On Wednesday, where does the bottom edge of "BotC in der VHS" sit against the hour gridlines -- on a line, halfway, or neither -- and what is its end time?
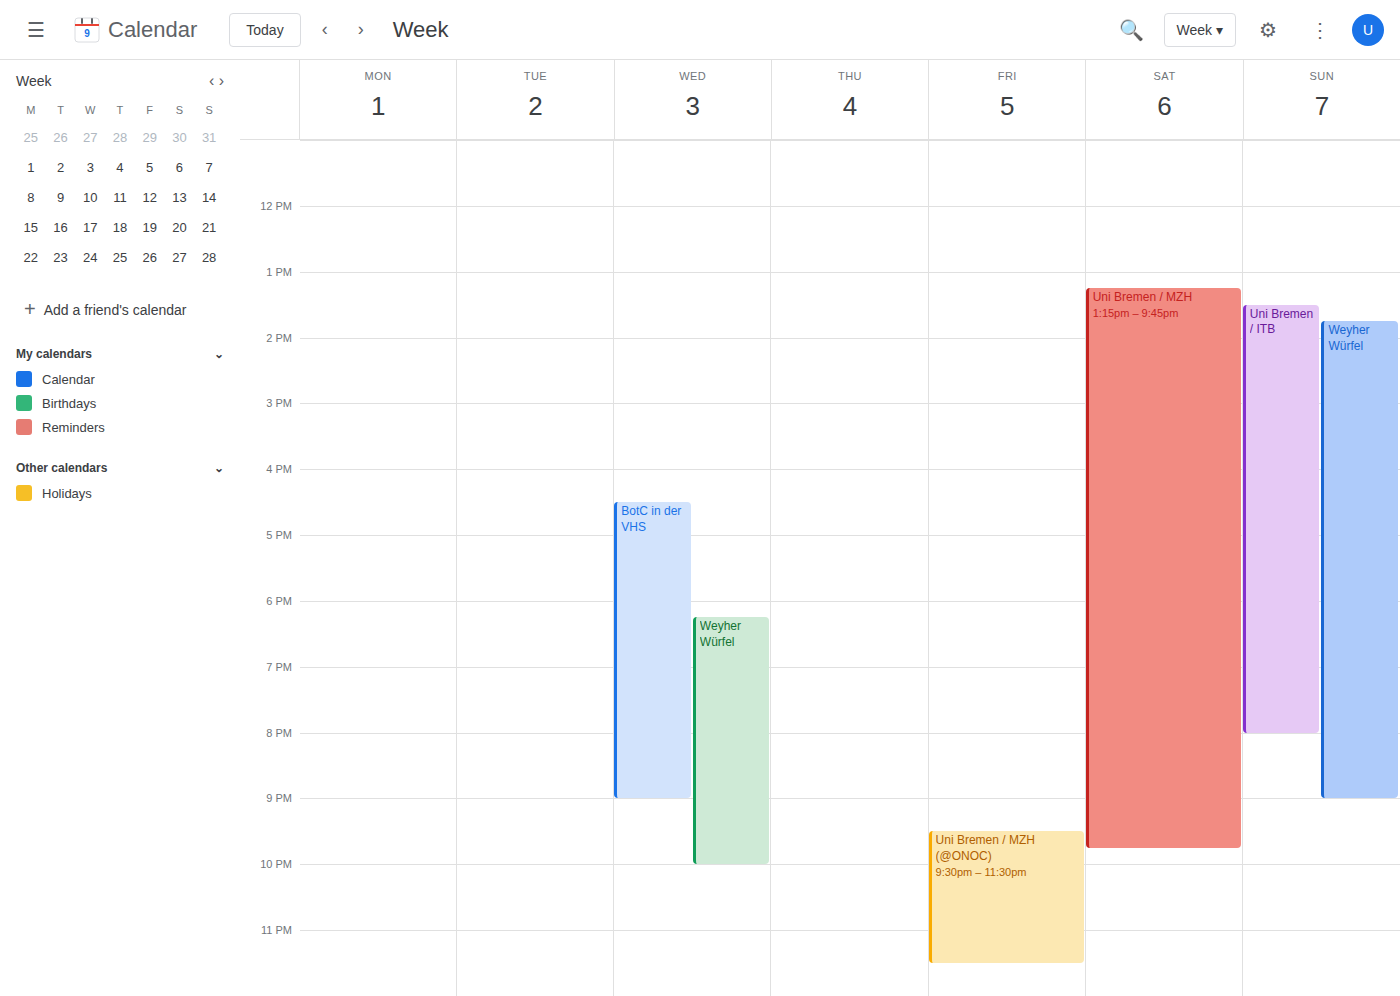
9:00 PM -- exactly on the 9 PM line.